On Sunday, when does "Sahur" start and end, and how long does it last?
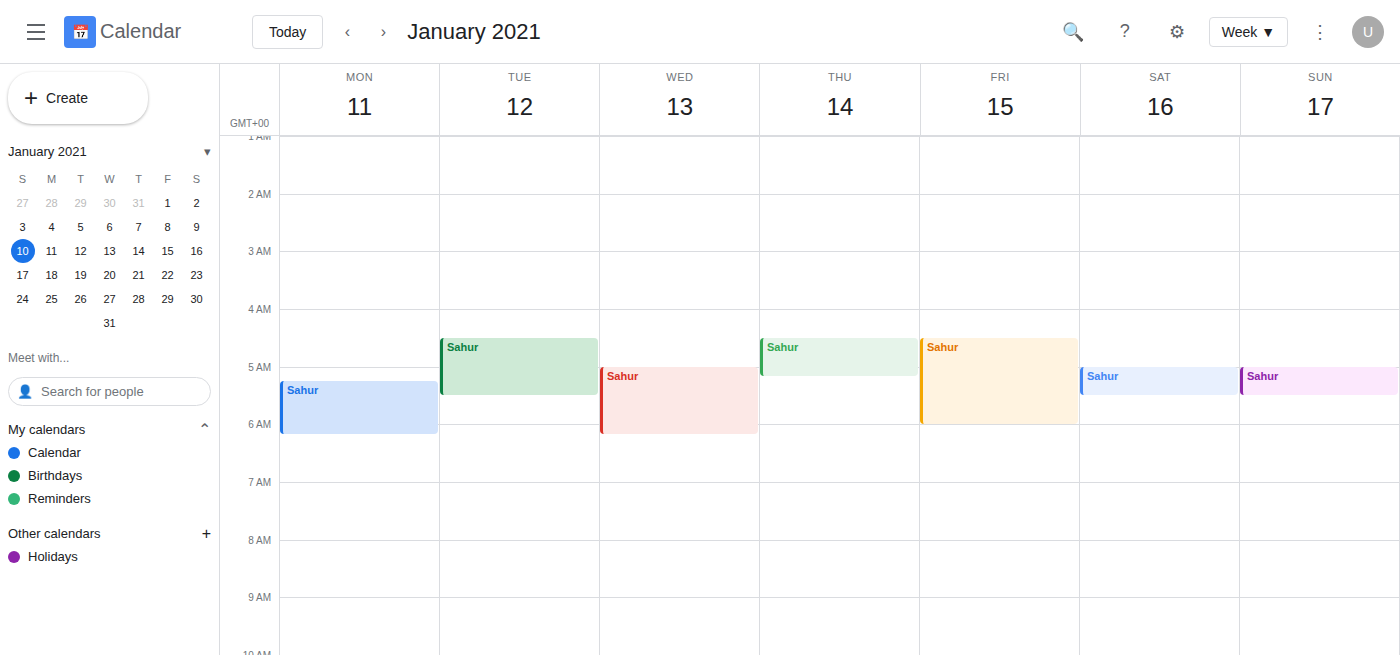
5:00 AM to 5:30 AM, 30 minutes